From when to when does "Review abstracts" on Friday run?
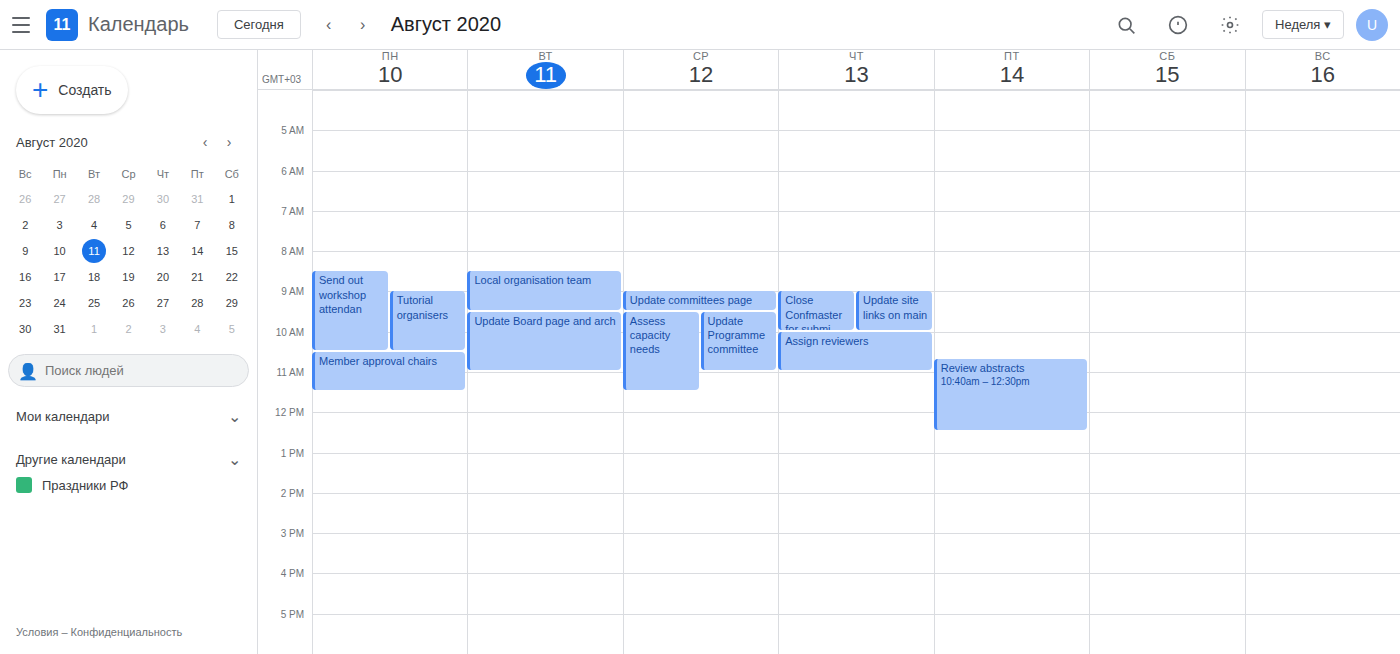
10:40 AM to 12:30 PM